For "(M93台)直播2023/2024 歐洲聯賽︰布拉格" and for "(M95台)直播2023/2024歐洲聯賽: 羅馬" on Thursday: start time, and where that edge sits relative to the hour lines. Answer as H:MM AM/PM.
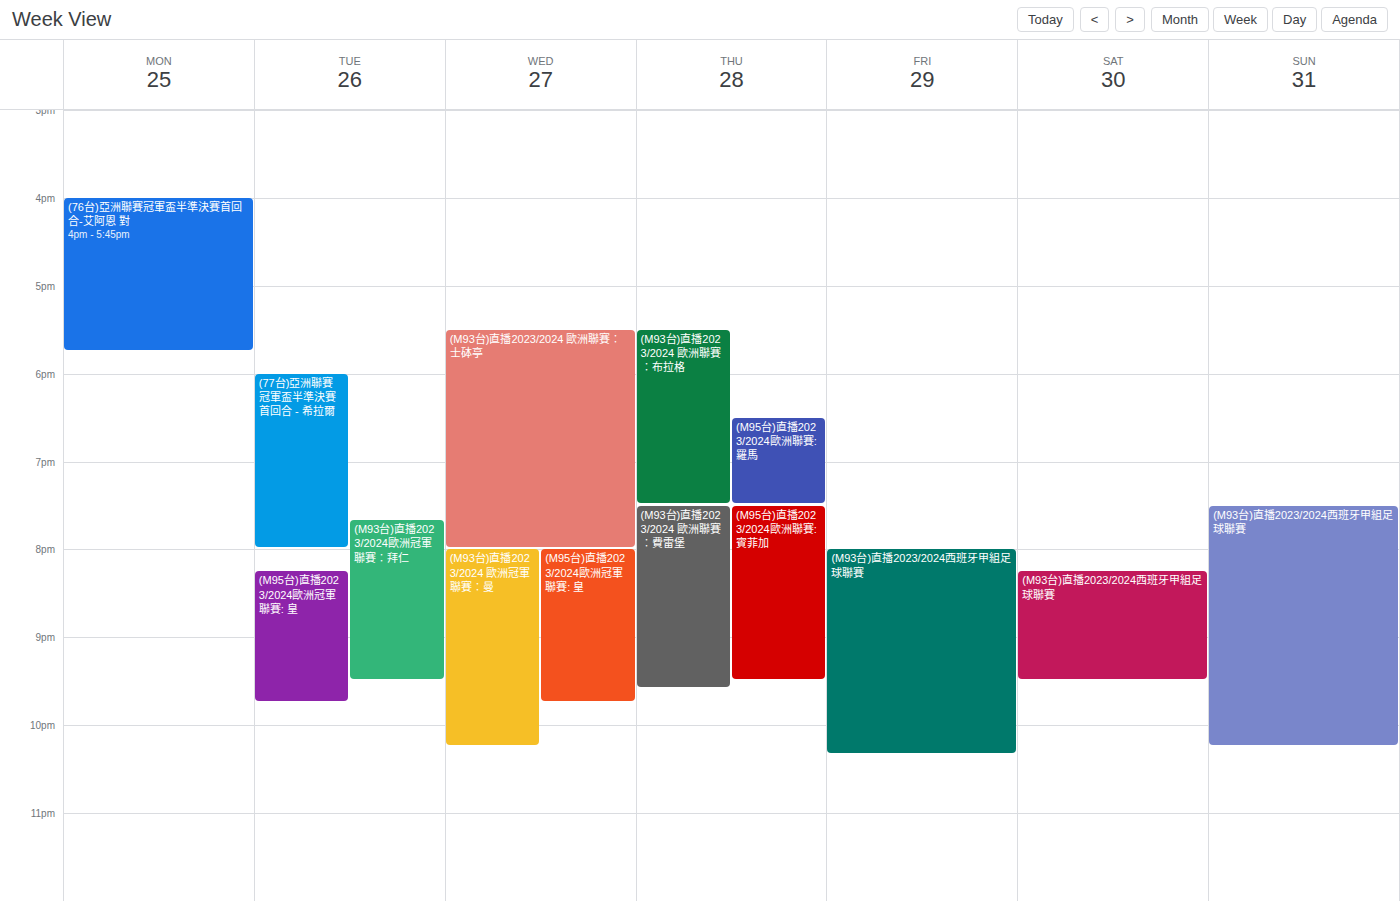
"(M93台)直播2023/2024 歐洲聯賽︰布拉格": 5:30 PM, halfway between the 5 PM and 6 PM lines. "(M95台)直播2023/2024歐洲聯賽: 羅馬": 6:30 PM, halfway between the 6 PM and 7 PM lines.